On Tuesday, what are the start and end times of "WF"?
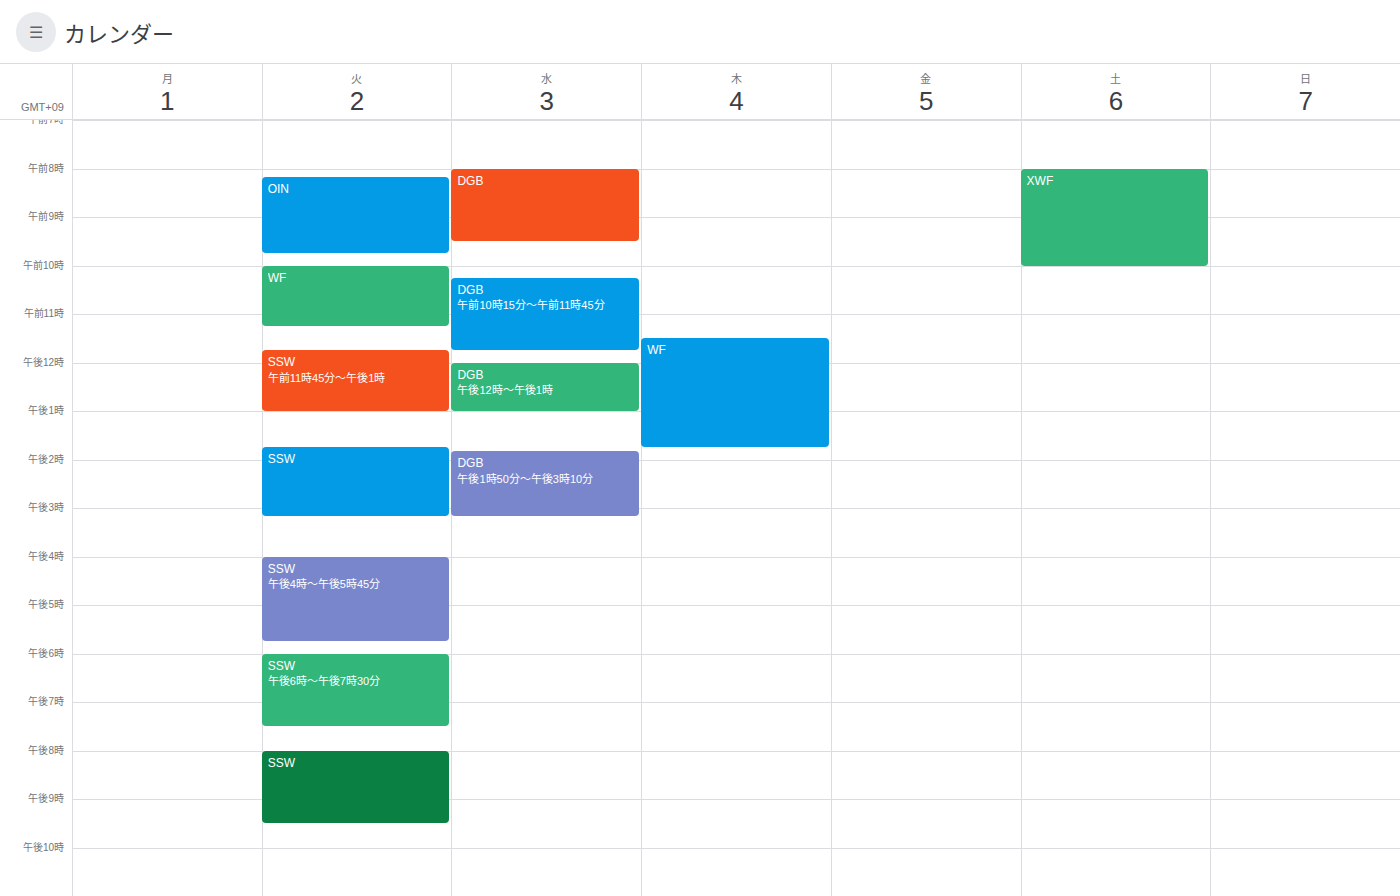
10:00 AM to 11:15 AM